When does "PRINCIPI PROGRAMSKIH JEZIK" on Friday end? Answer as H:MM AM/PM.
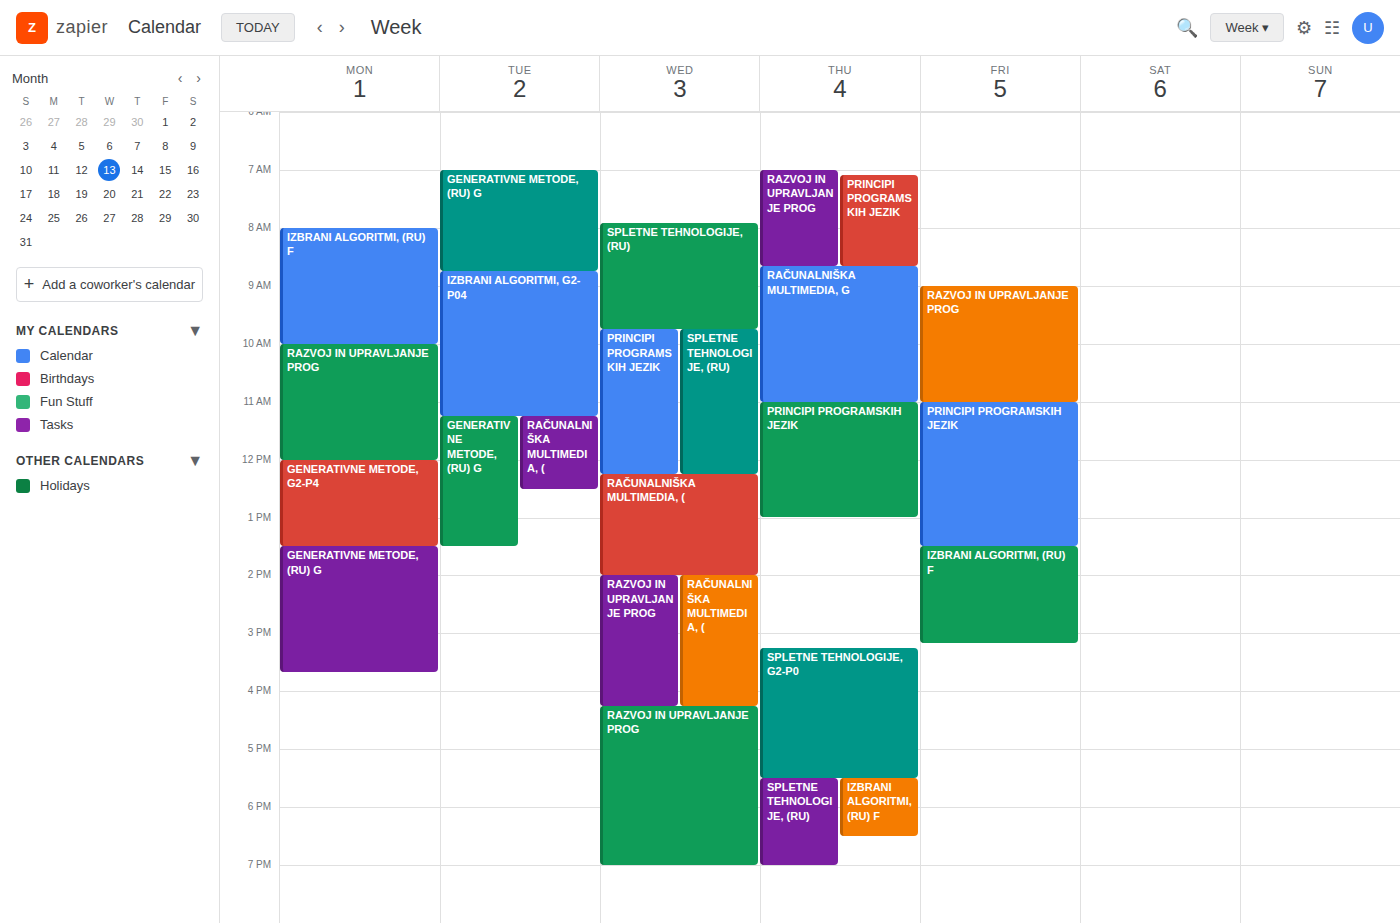
1:30 PM